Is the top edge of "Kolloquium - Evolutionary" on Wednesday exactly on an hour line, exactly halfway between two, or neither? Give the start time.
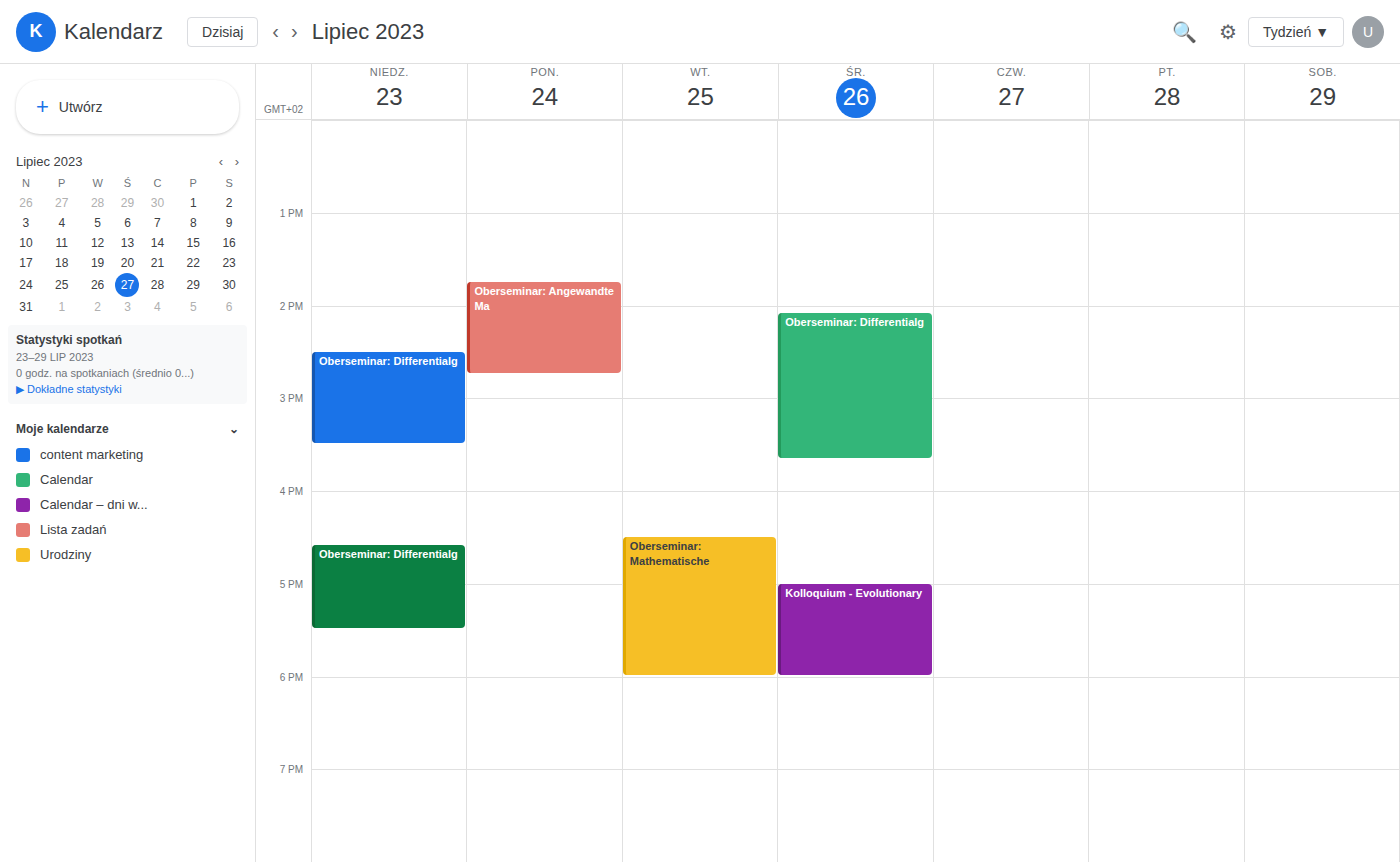
5:00 PM -- exactly on the 5 PM line.